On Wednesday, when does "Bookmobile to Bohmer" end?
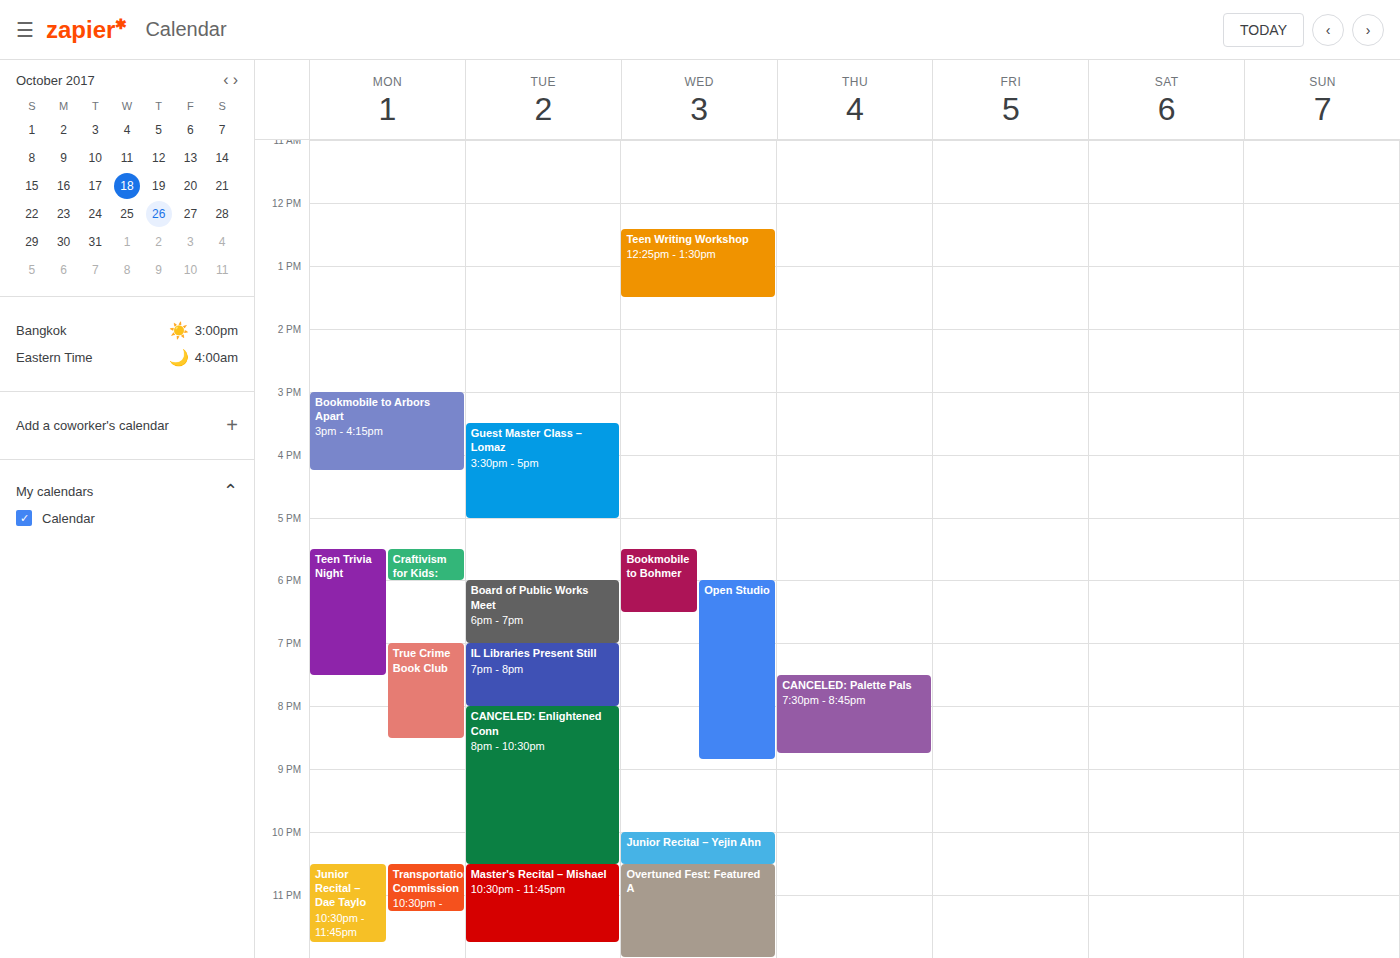
6:30 PM